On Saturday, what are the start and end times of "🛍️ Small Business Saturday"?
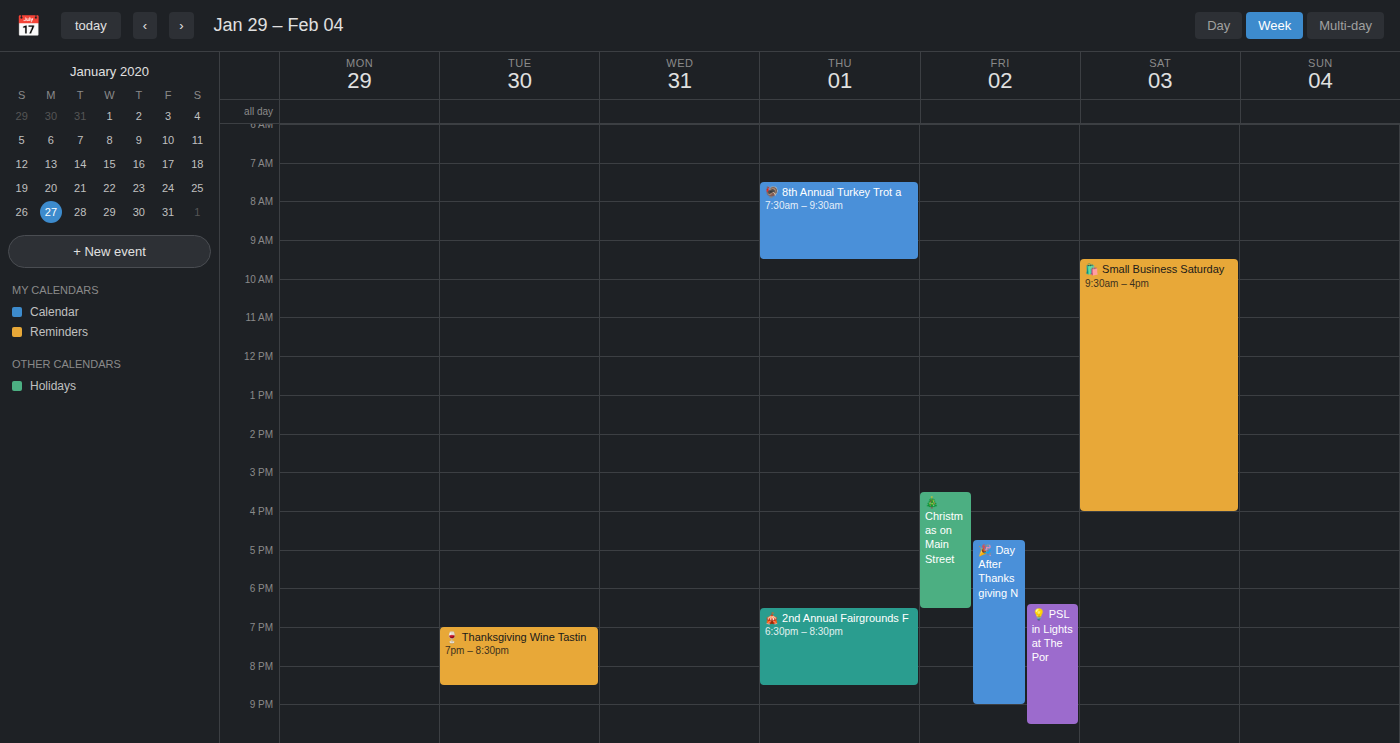
9:30 AM to 4:00 PM